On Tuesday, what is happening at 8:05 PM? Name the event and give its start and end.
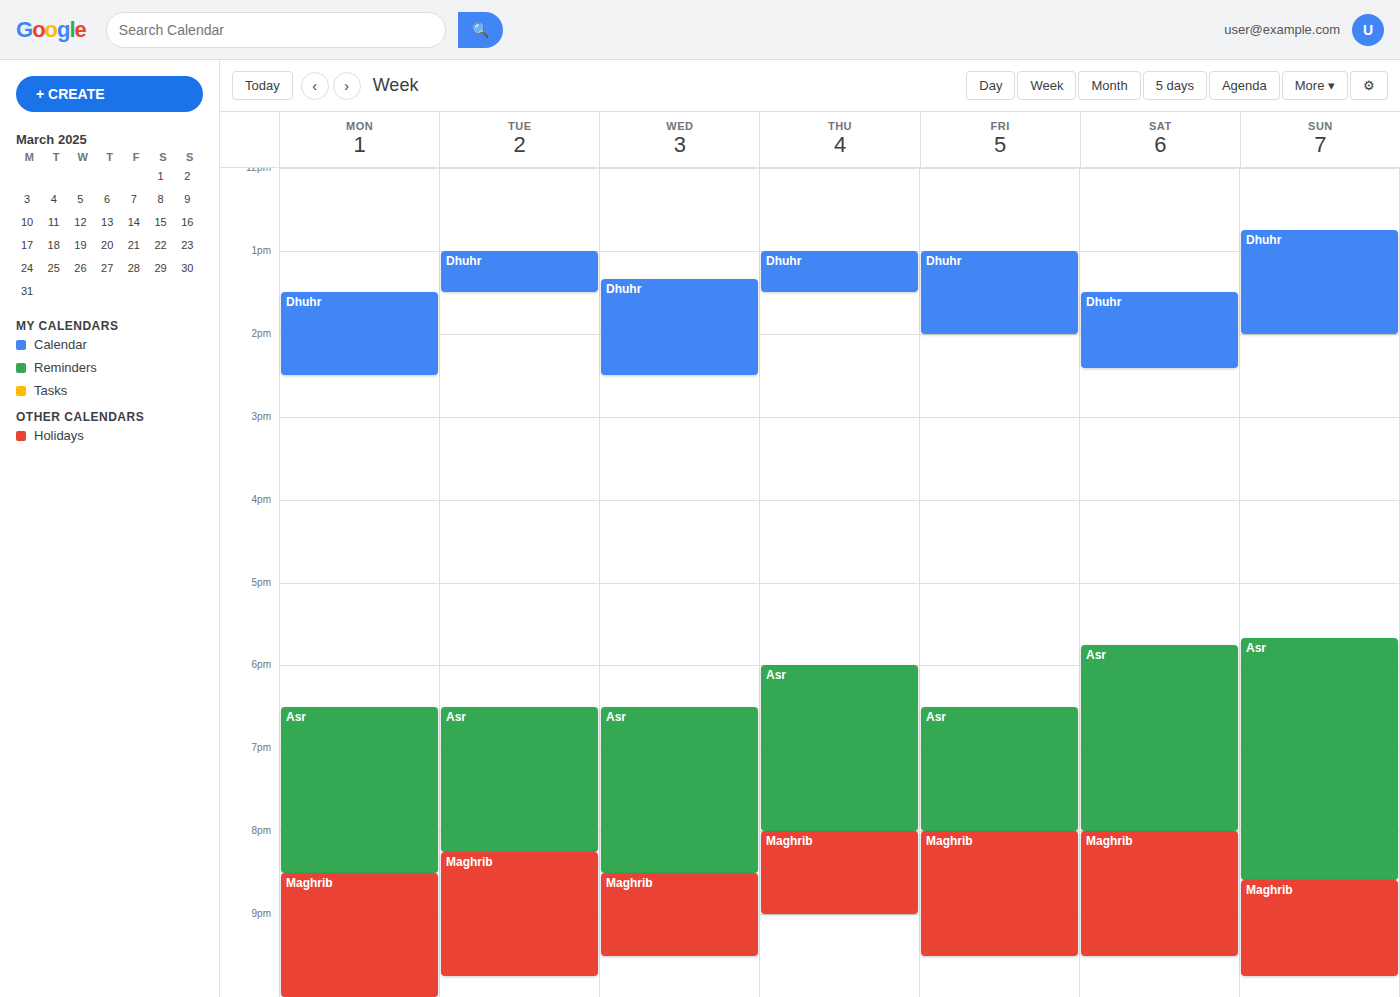
"Asr", 6:30 PM to 8:15 PM